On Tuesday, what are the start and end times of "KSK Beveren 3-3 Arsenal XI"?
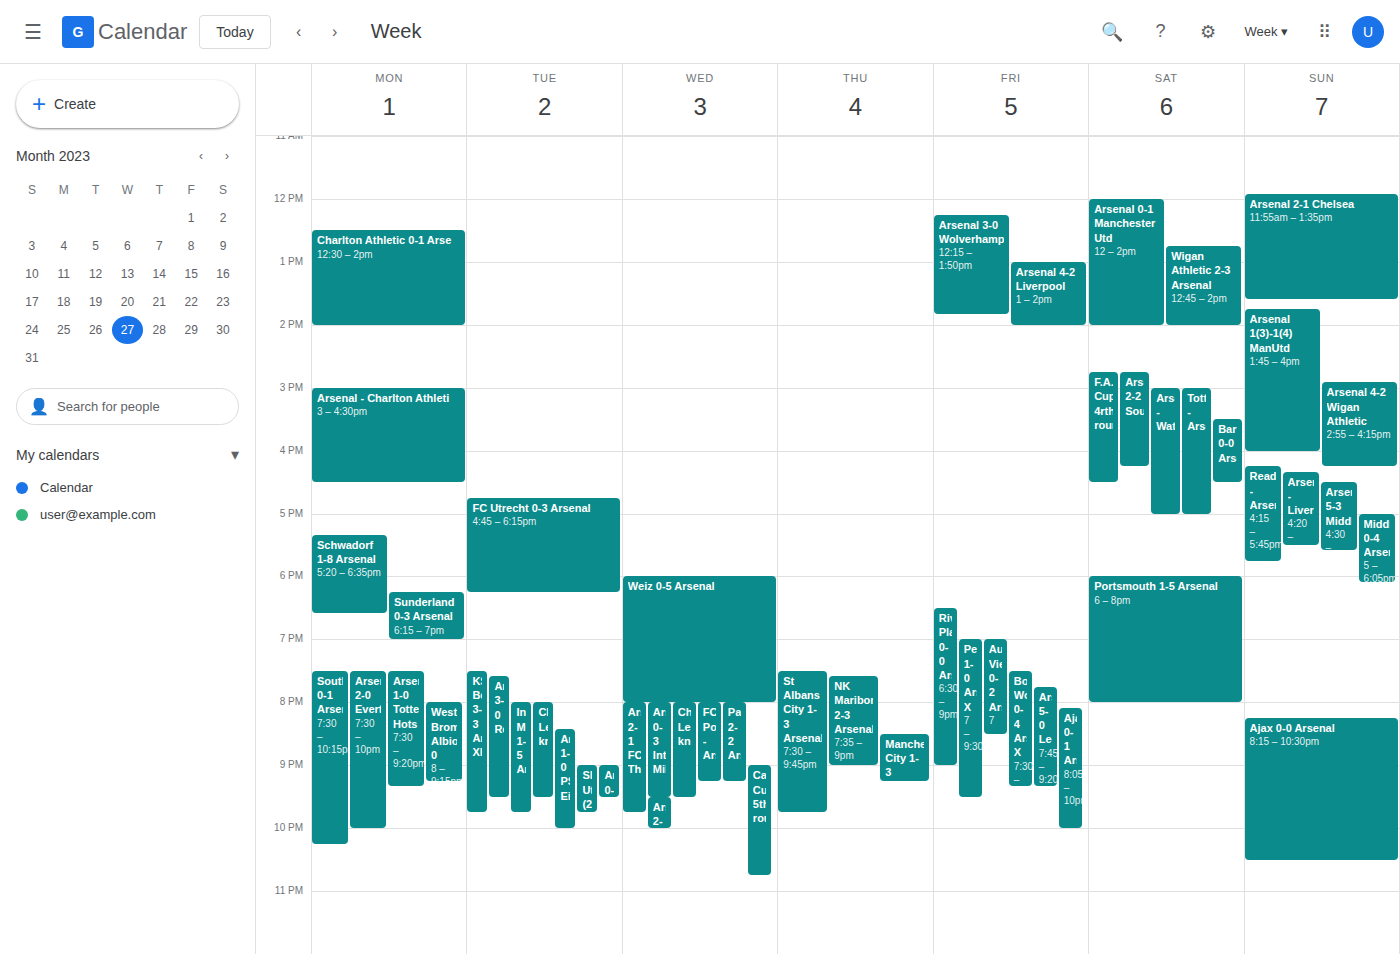
19:30 to 21:45